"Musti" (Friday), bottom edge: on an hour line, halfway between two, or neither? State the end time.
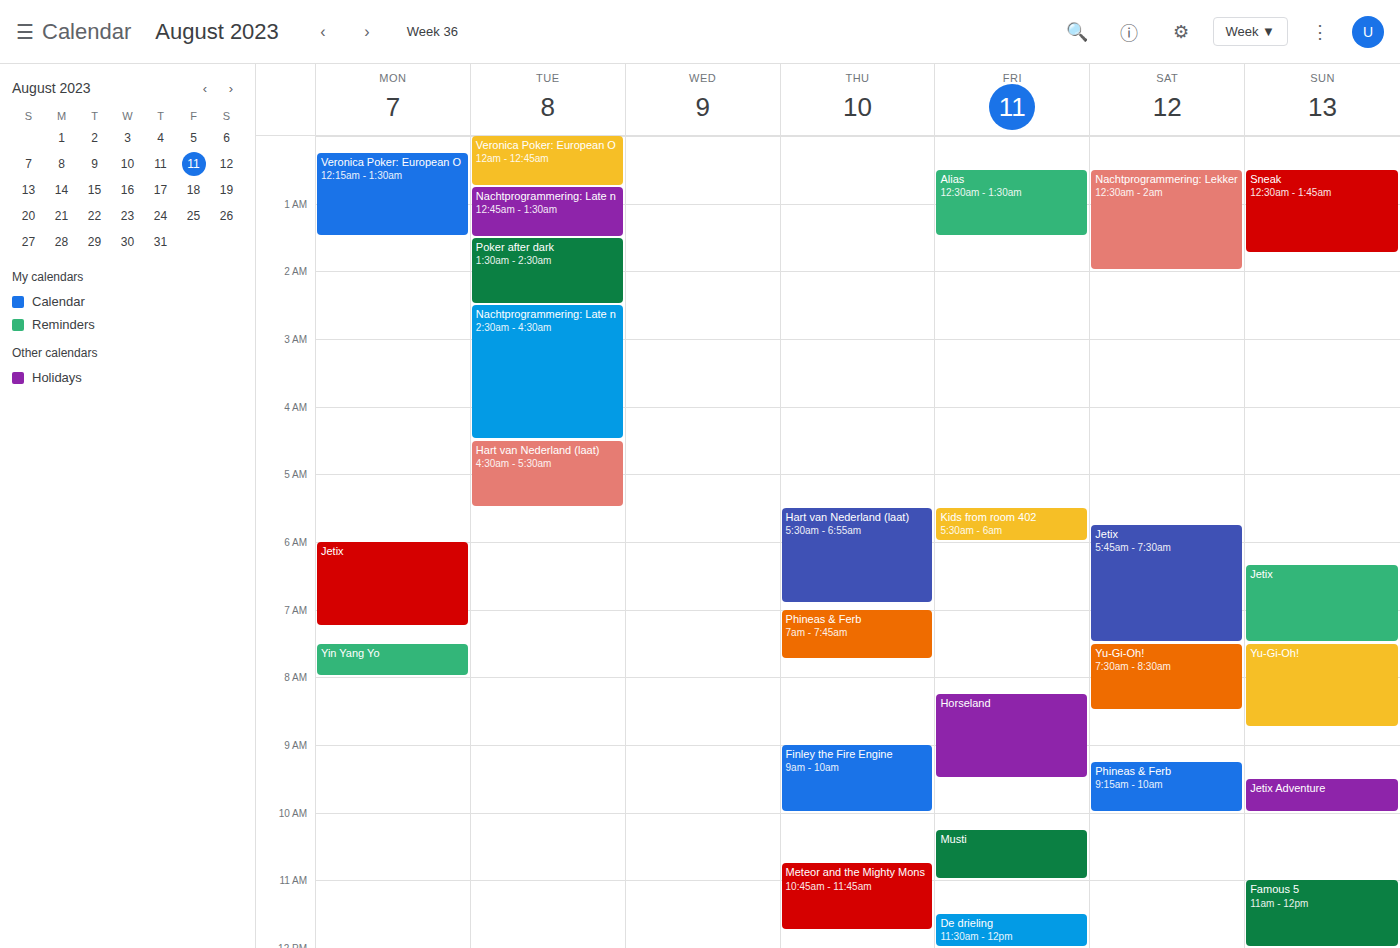
11:00 AM -- exactly on the 11 AM line.